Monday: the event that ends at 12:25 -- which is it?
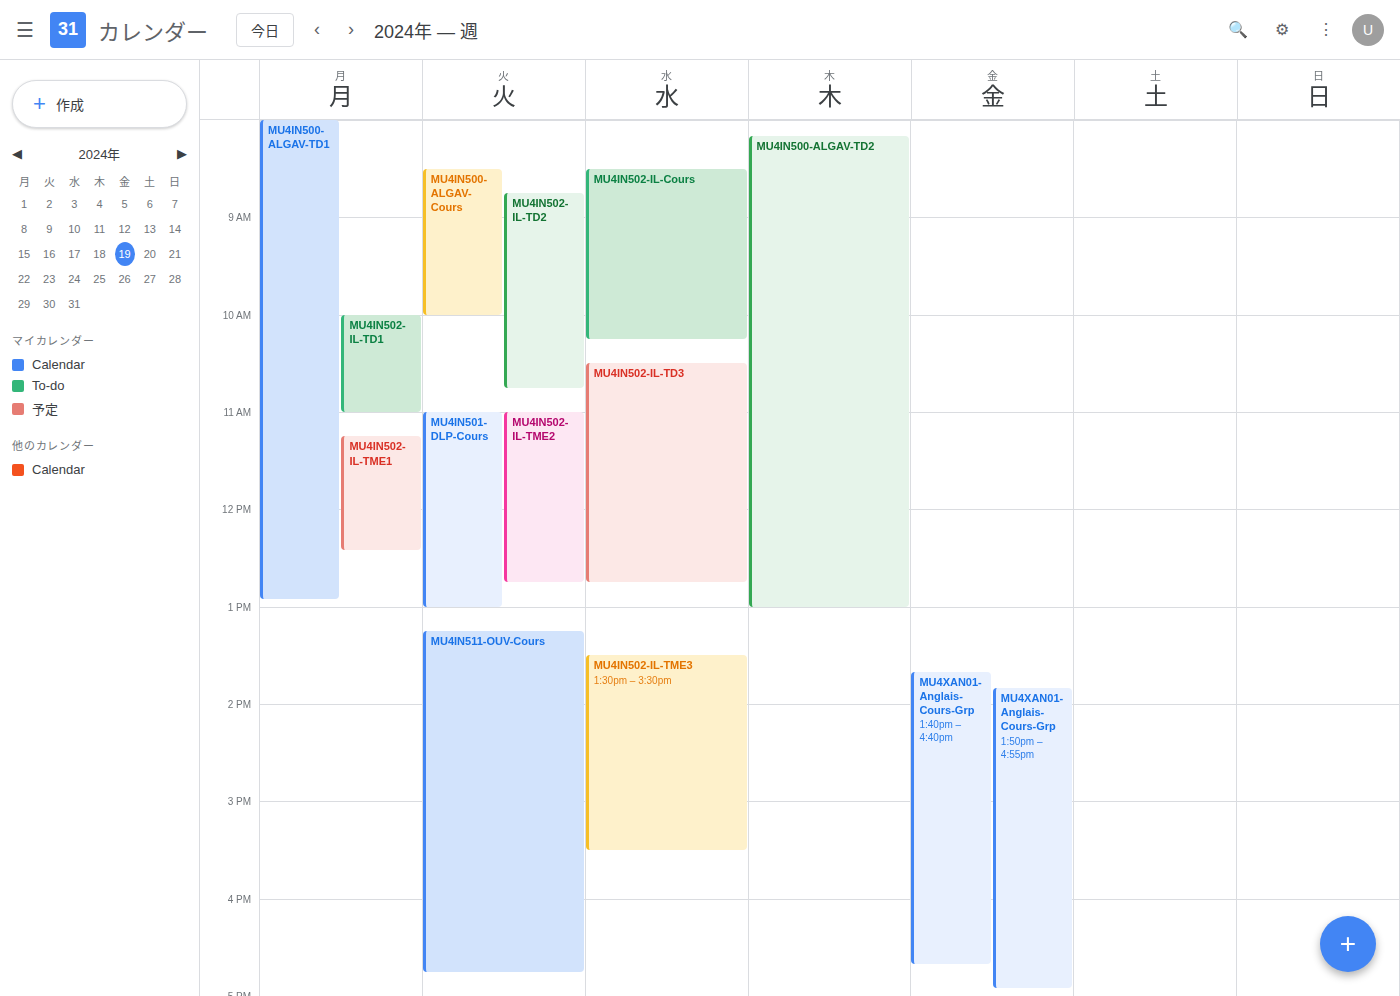
"MU4IN502-IL-TME1"